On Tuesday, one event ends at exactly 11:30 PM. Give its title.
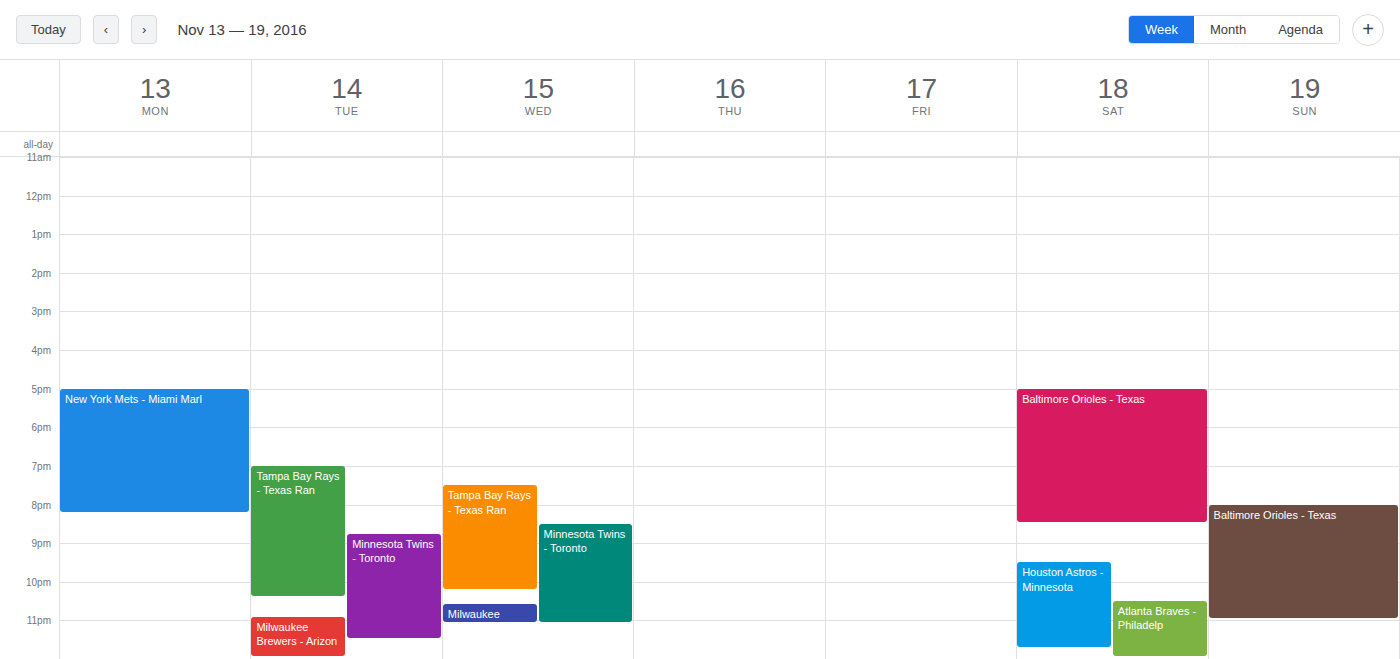
"Minnesota Twins - Toronto"